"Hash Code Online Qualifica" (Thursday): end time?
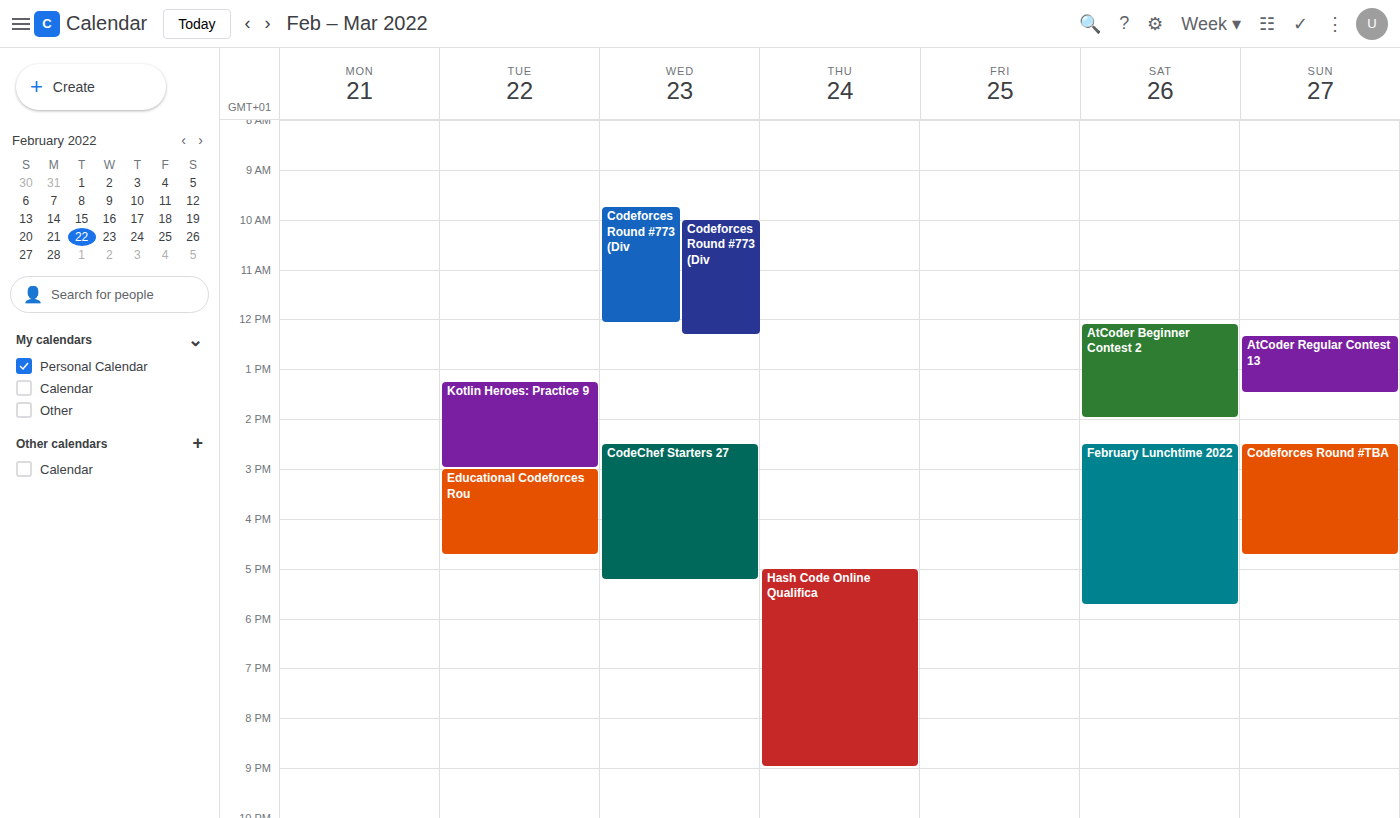
9:00 PM